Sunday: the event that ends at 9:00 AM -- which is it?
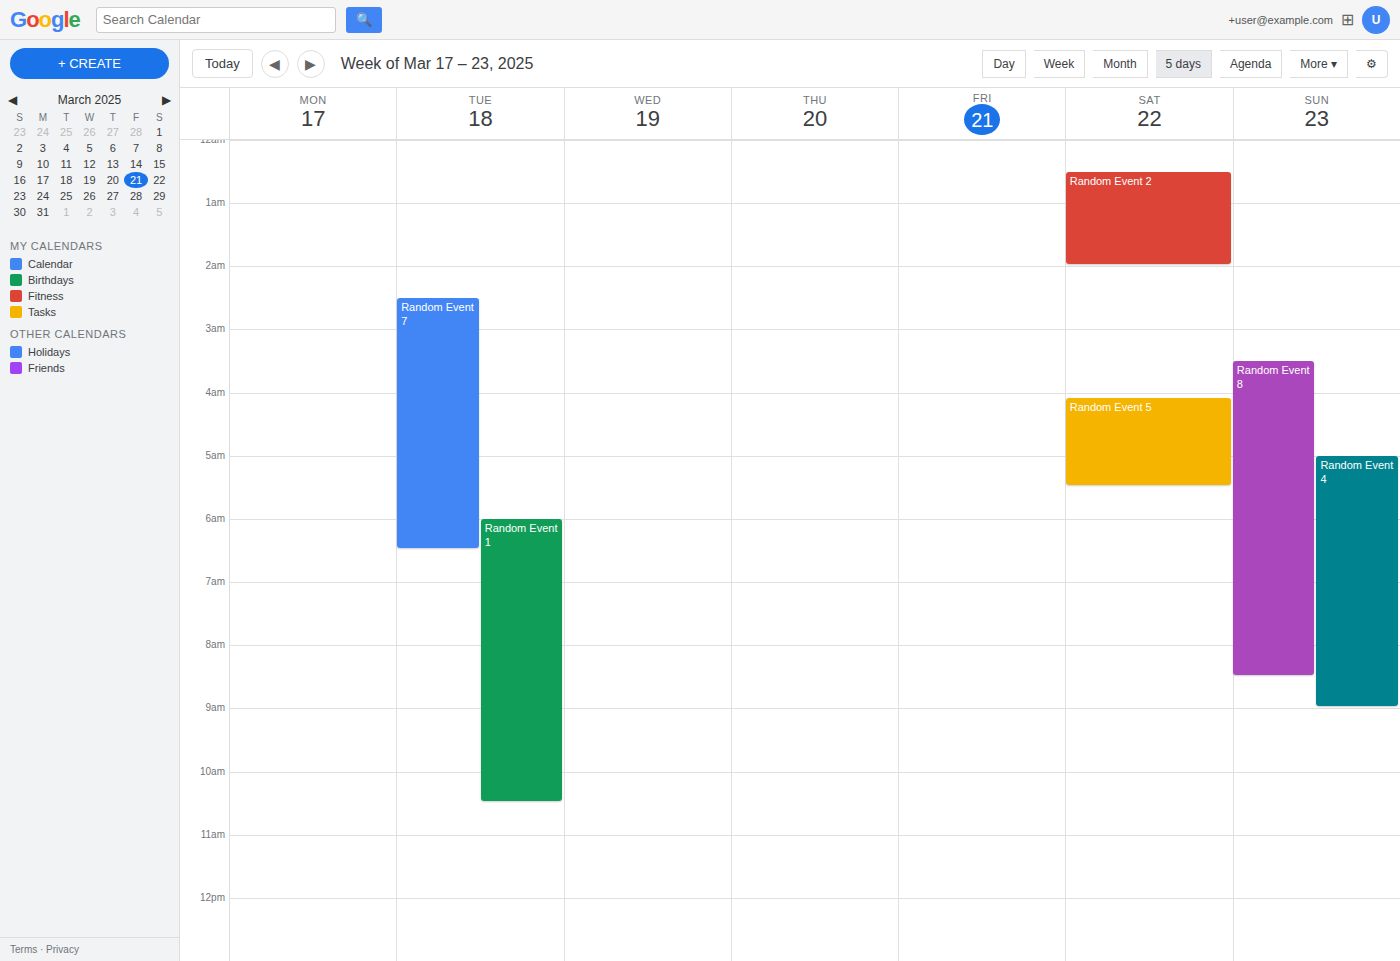
"Random Event 4"